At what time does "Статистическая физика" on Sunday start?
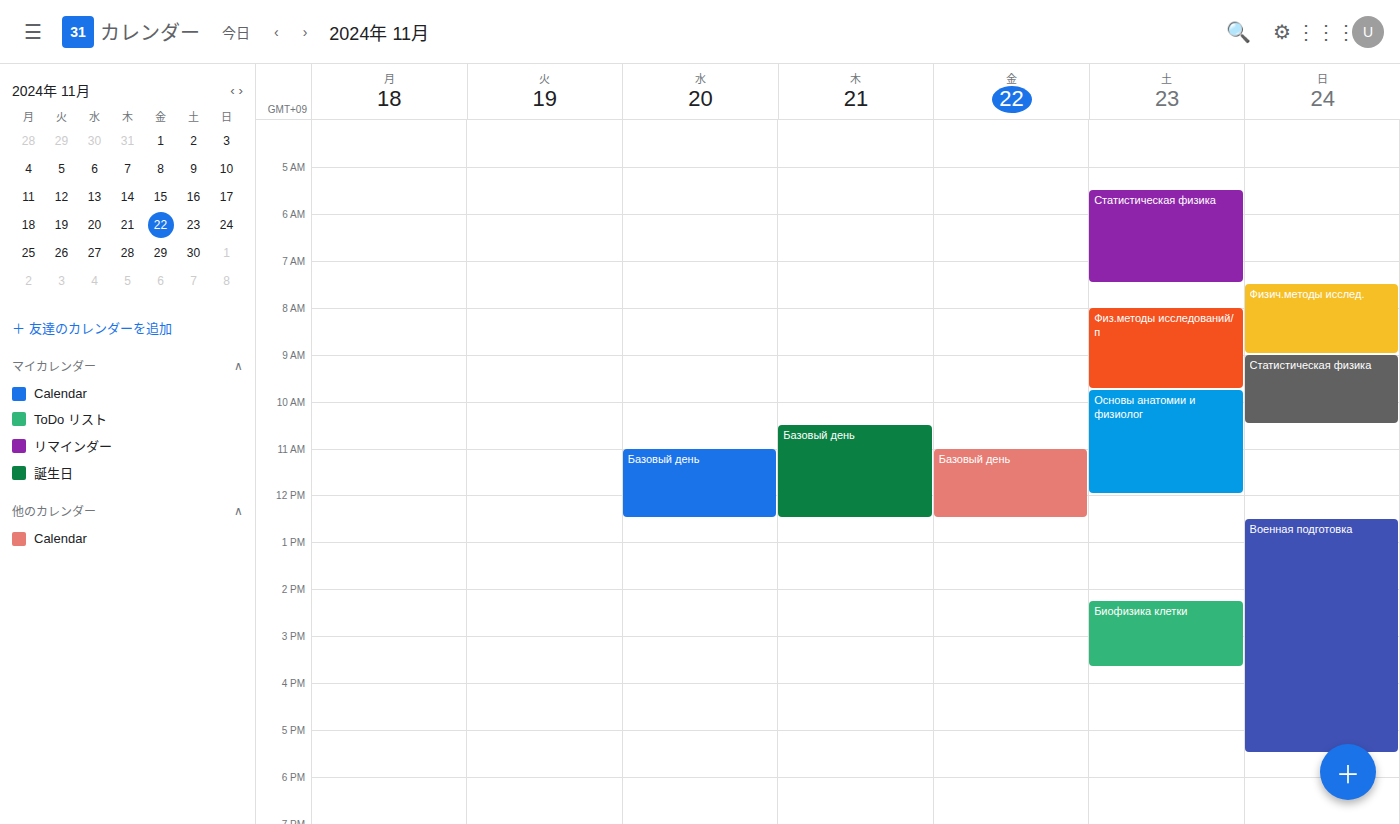
09:00